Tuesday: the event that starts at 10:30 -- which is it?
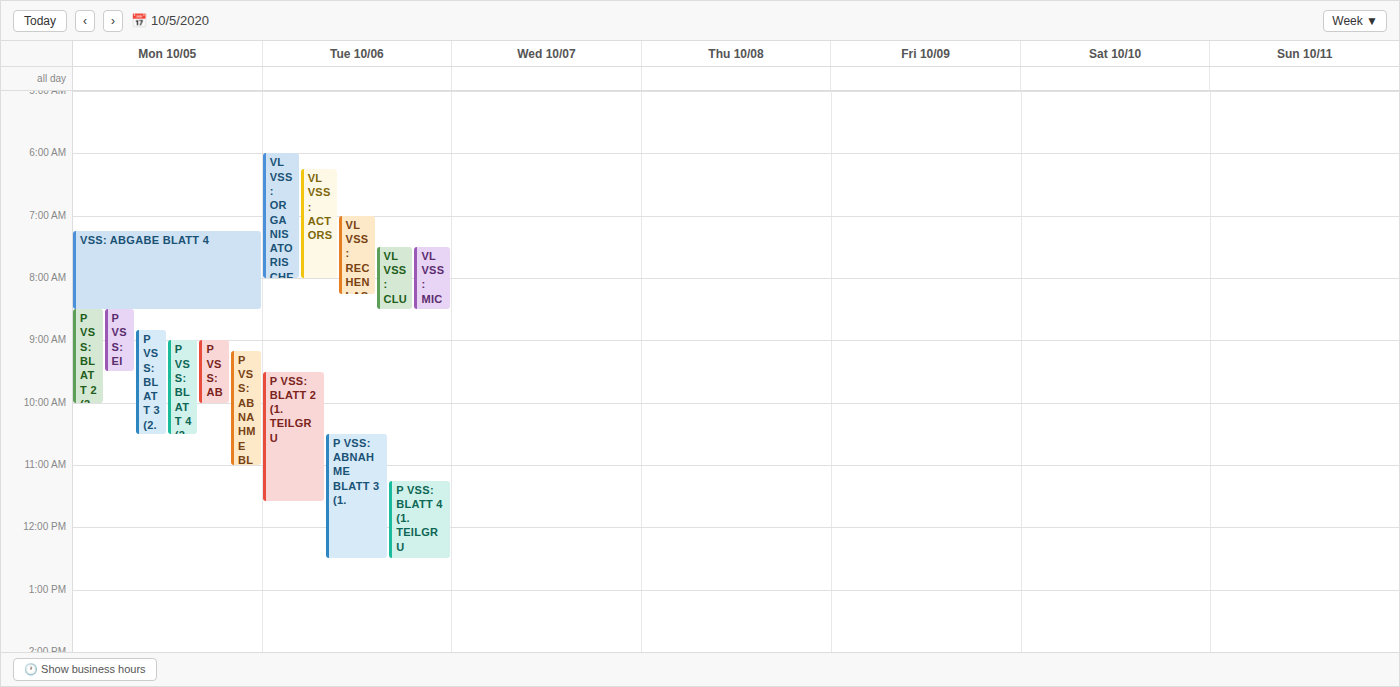
"P vss: Abnahme Blatt 3 (1."